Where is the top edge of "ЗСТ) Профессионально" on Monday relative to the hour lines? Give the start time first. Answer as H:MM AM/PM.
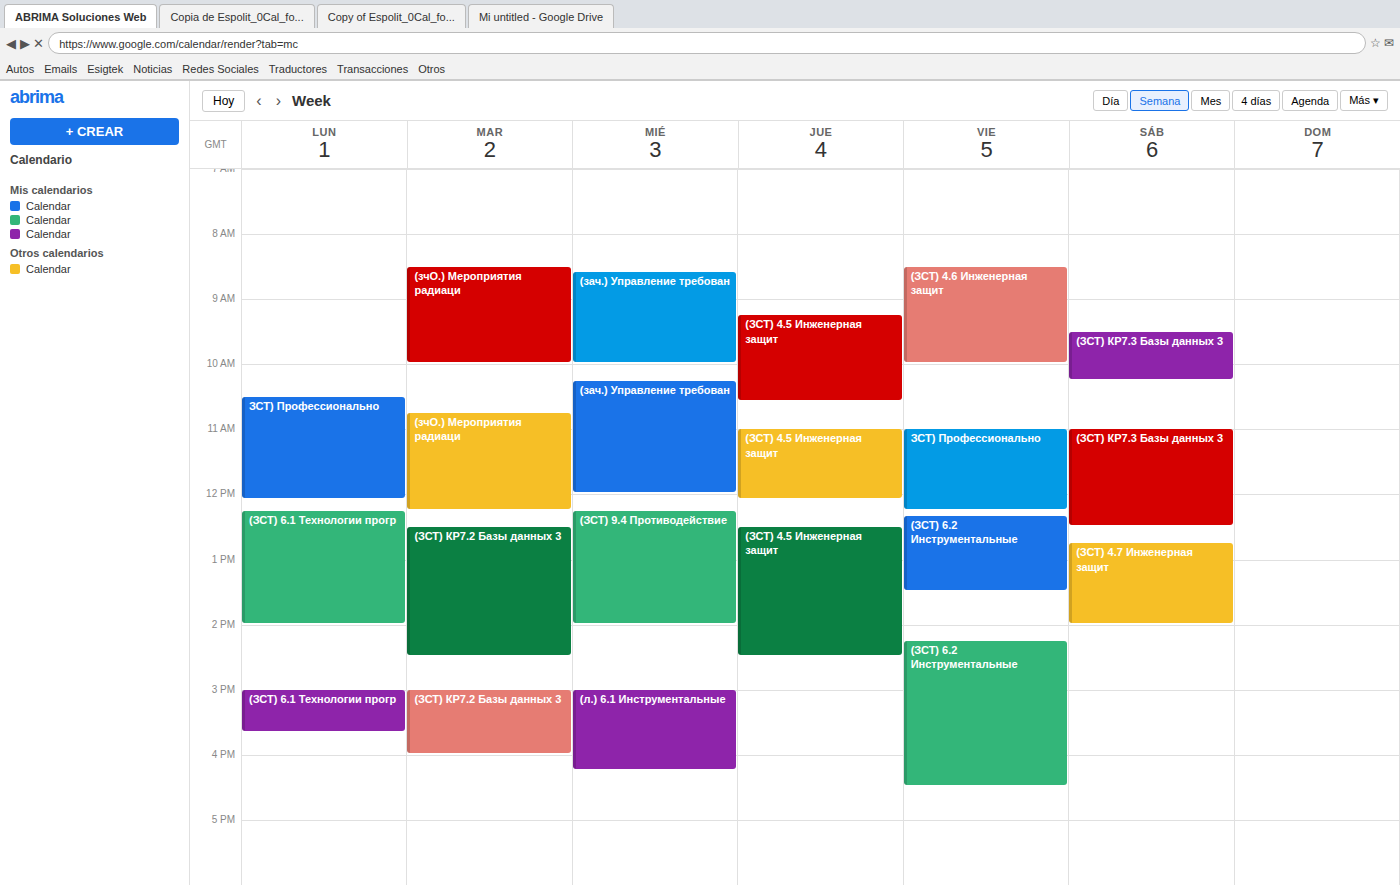
10:30 AM -- halfway between the 10 AM and 11 AM lines.